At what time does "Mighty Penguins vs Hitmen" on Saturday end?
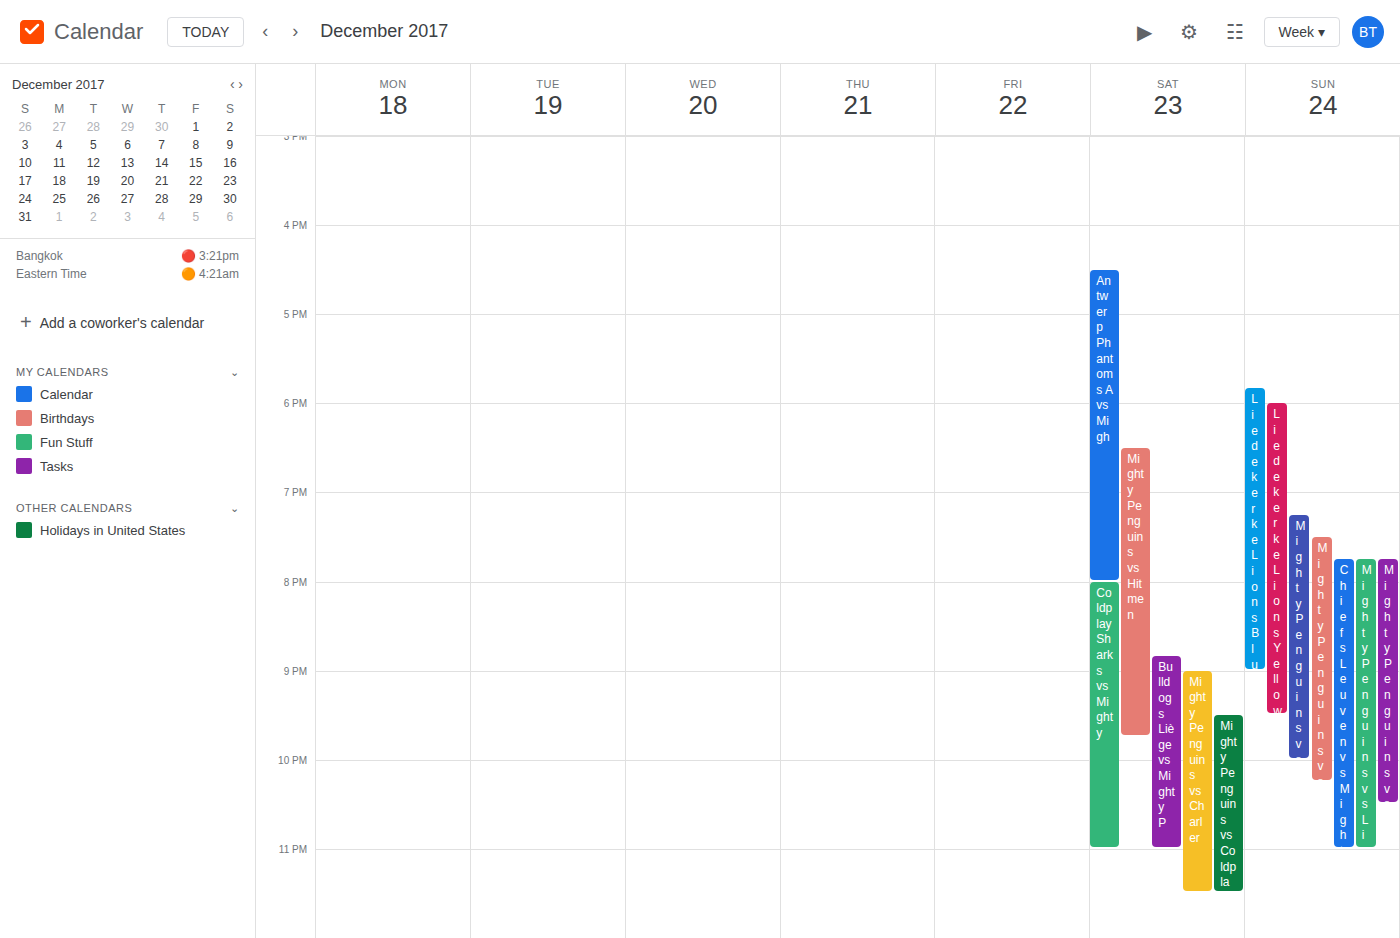
9:45 PM